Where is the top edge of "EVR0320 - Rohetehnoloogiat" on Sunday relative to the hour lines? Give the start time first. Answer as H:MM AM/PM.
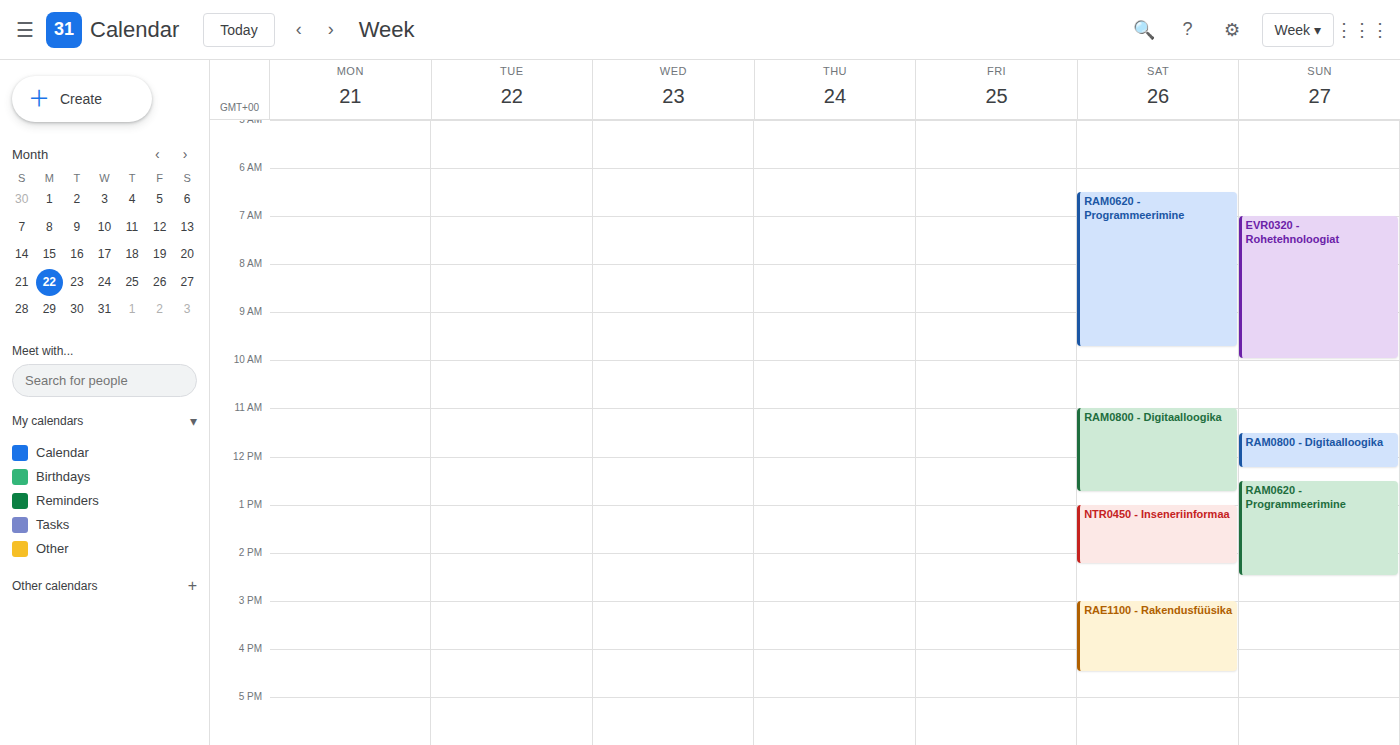
7:00 AM -- exactly on the 7 AM line.